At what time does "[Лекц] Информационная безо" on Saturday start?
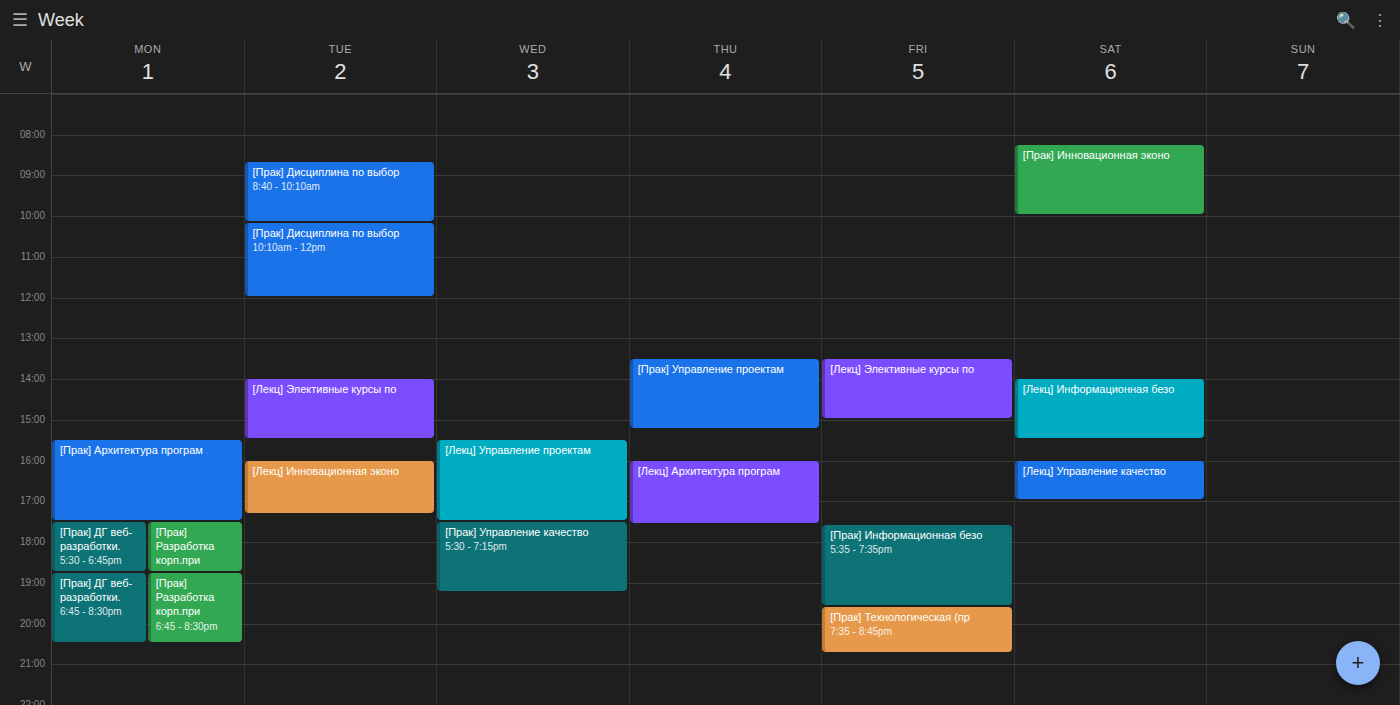
2:00 PM